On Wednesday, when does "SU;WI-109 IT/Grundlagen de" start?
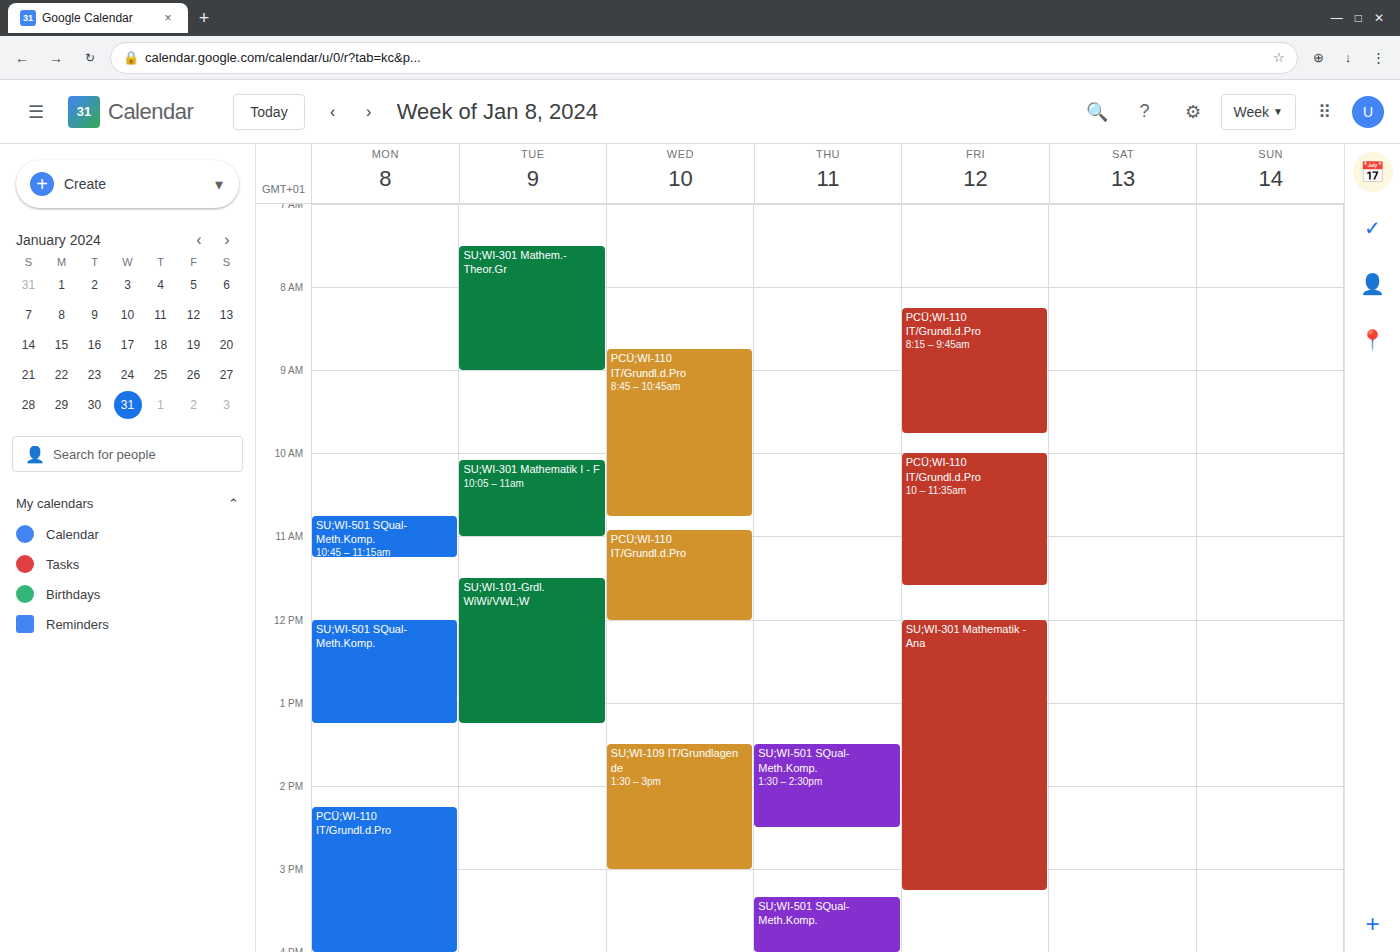
1:30 PM